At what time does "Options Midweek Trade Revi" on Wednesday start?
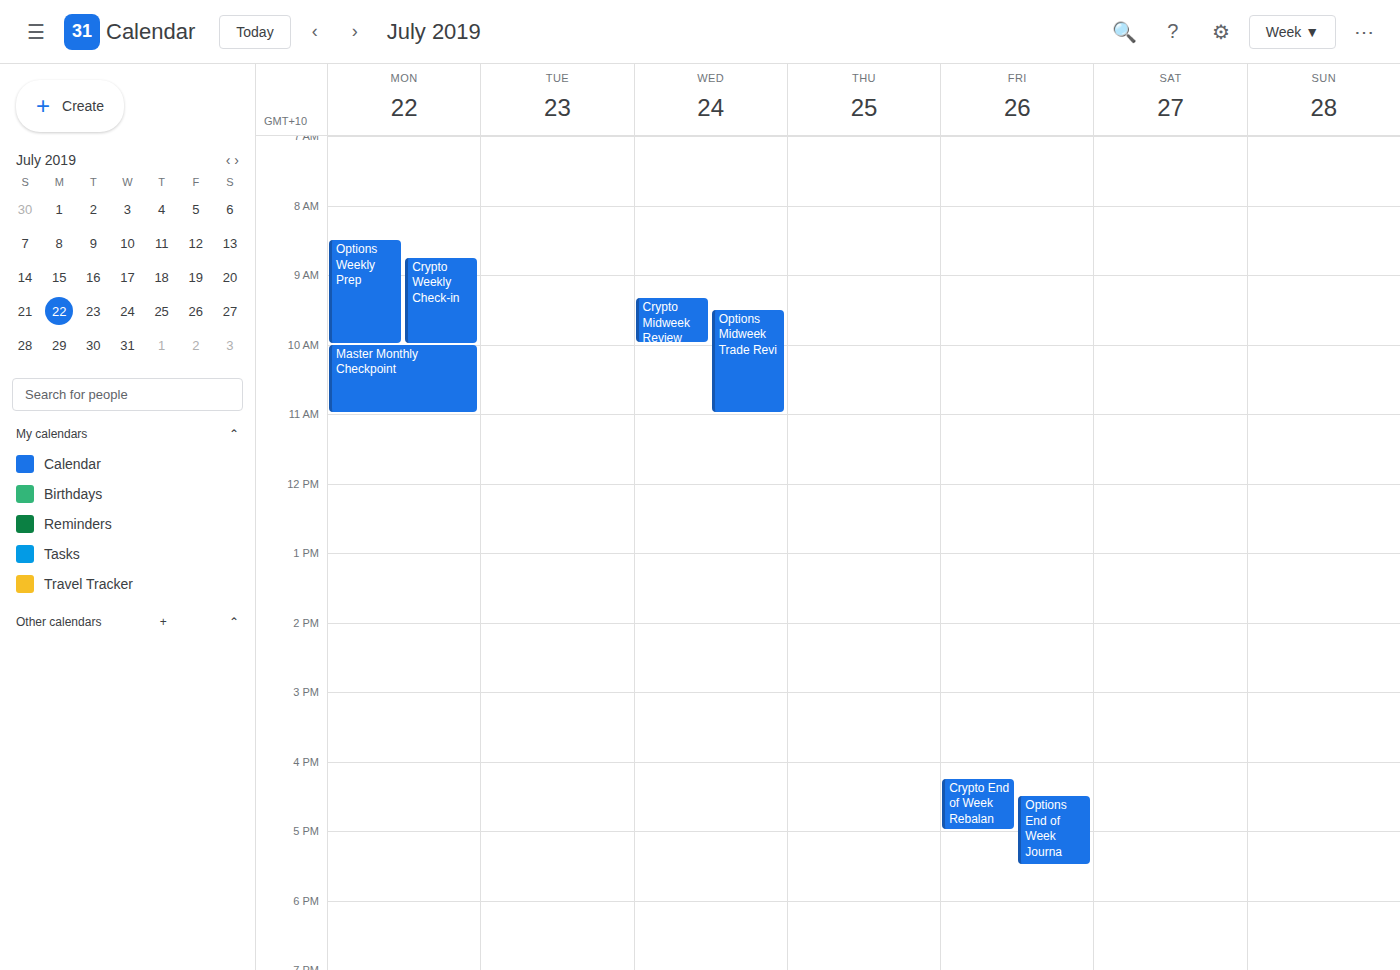
9:30 AM